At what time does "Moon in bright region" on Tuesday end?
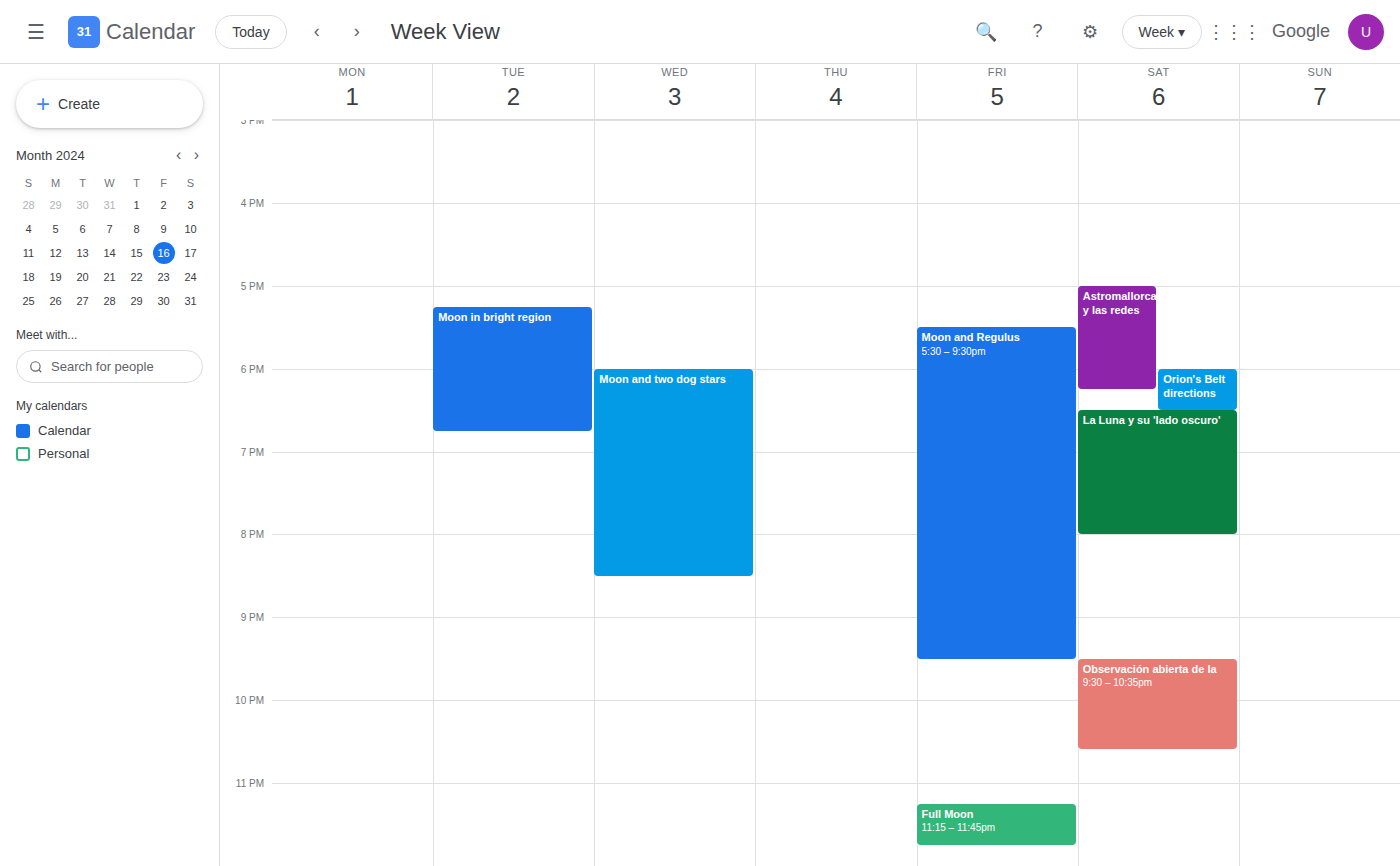
6:45 PM